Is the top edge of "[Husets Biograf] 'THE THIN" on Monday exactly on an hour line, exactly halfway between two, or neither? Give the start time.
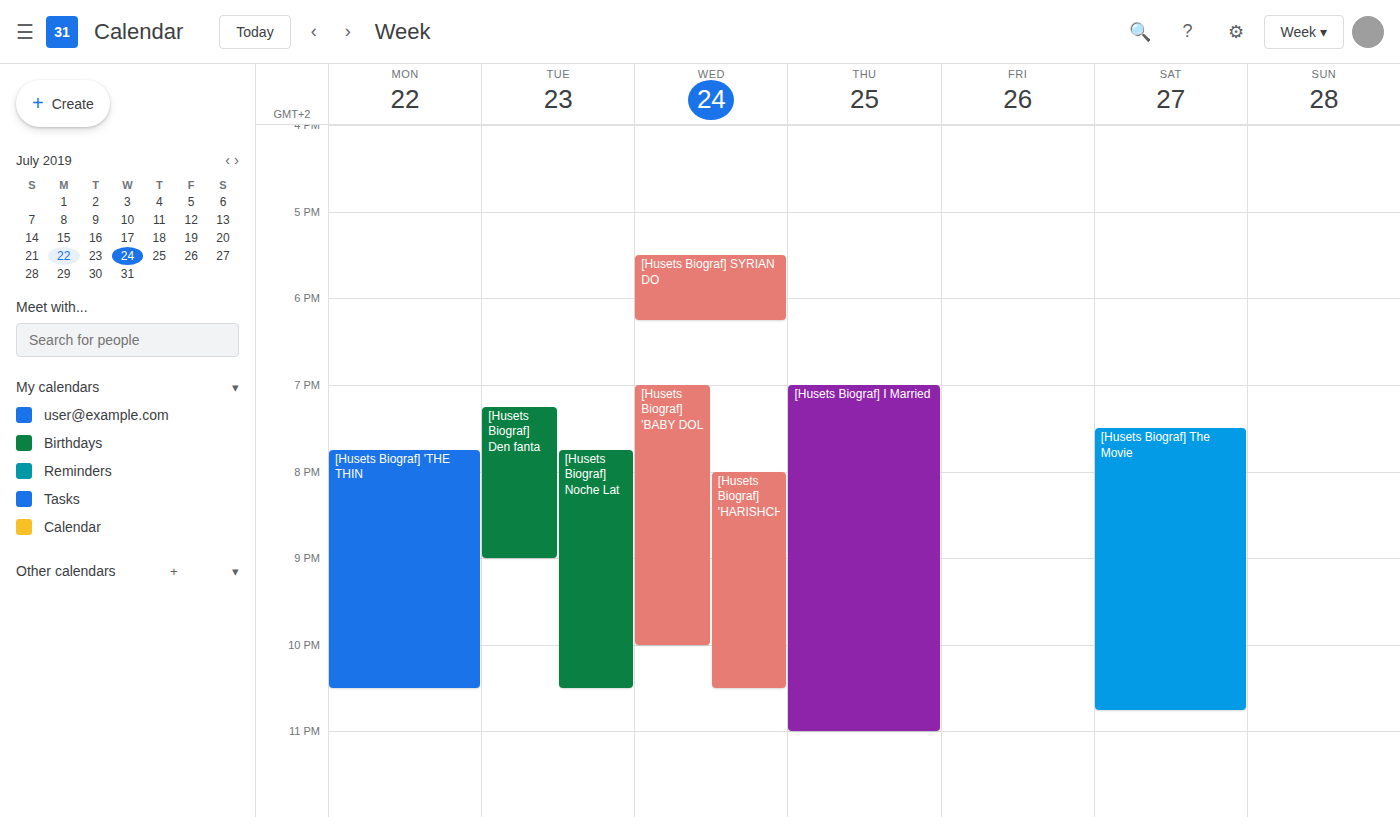
7:45 PM -- neither: three quarters of the way from the 7 PM line to the 8 PM line.